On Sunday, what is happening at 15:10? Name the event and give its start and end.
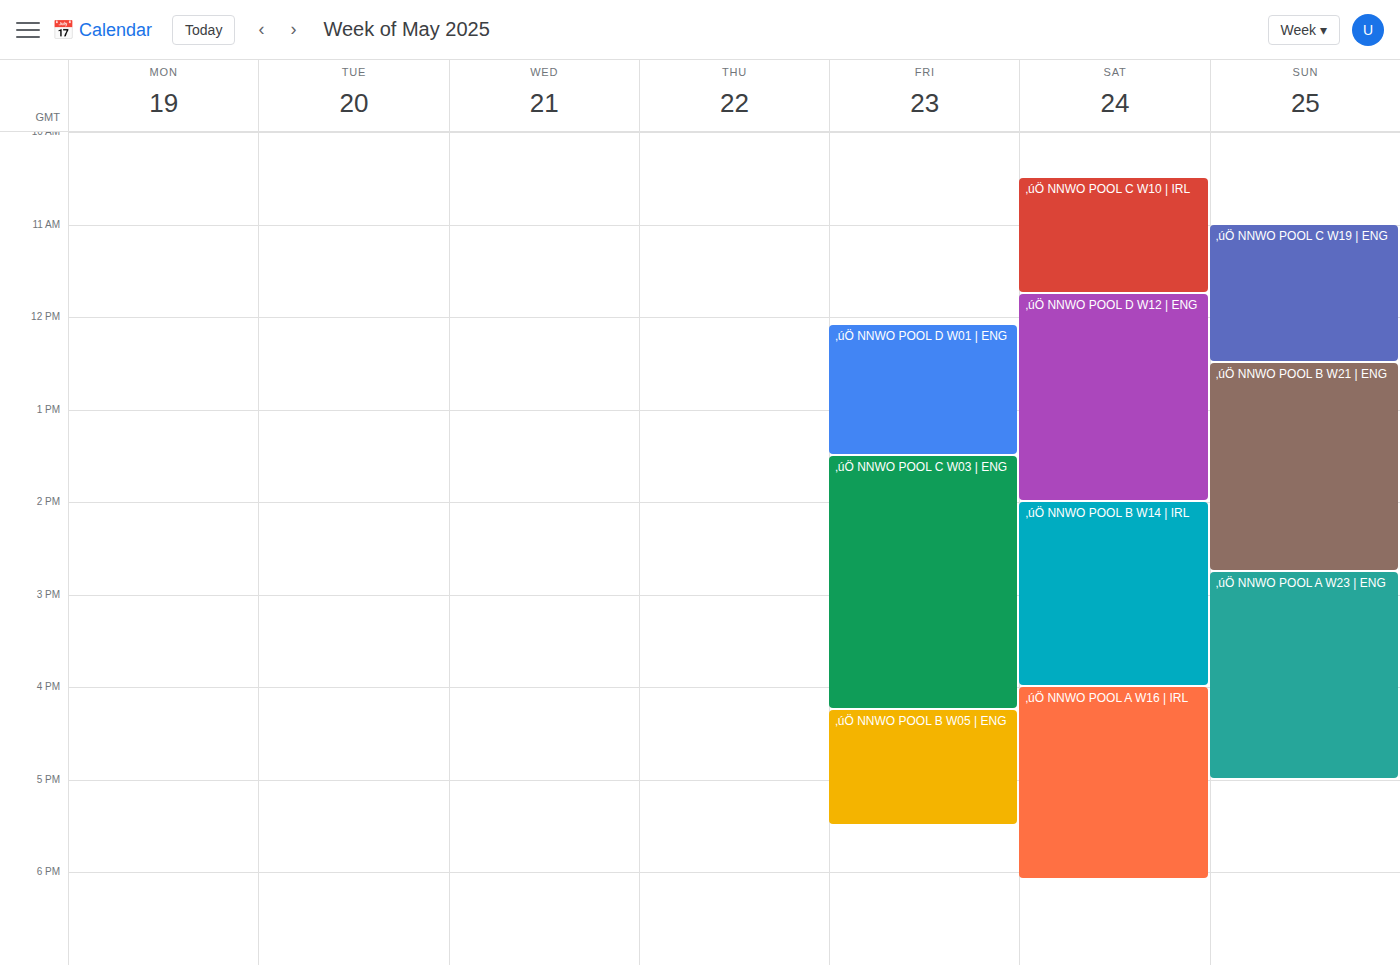
"‚úÖ NNWO POOL A W23 | ENG", 14:45 to 17:00